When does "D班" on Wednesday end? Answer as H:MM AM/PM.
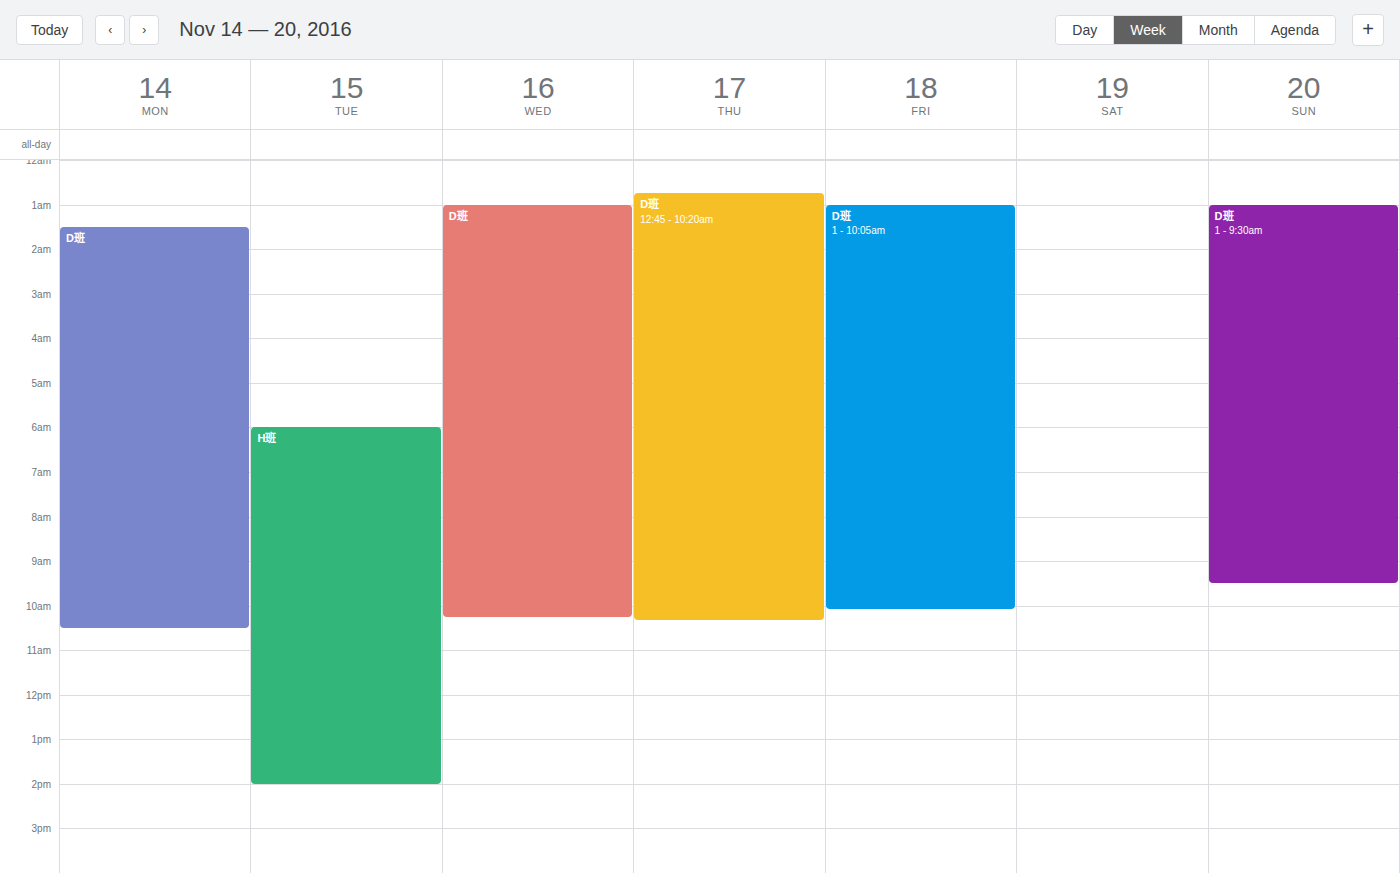
10:15 AM